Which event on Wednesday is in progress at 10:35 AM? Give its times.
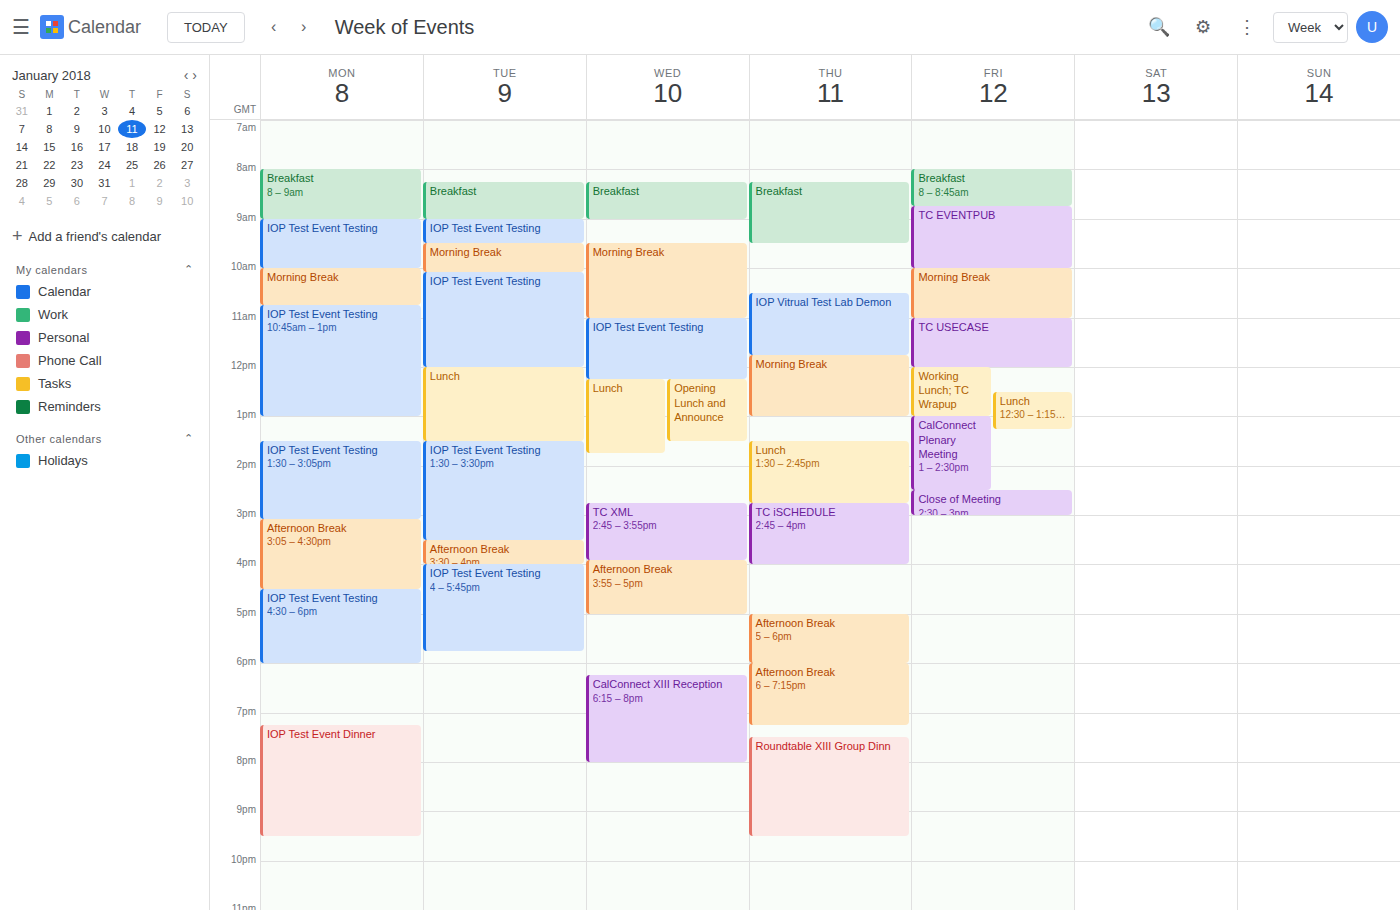
"Morning Break", 9:30 AM to 11:00 AM